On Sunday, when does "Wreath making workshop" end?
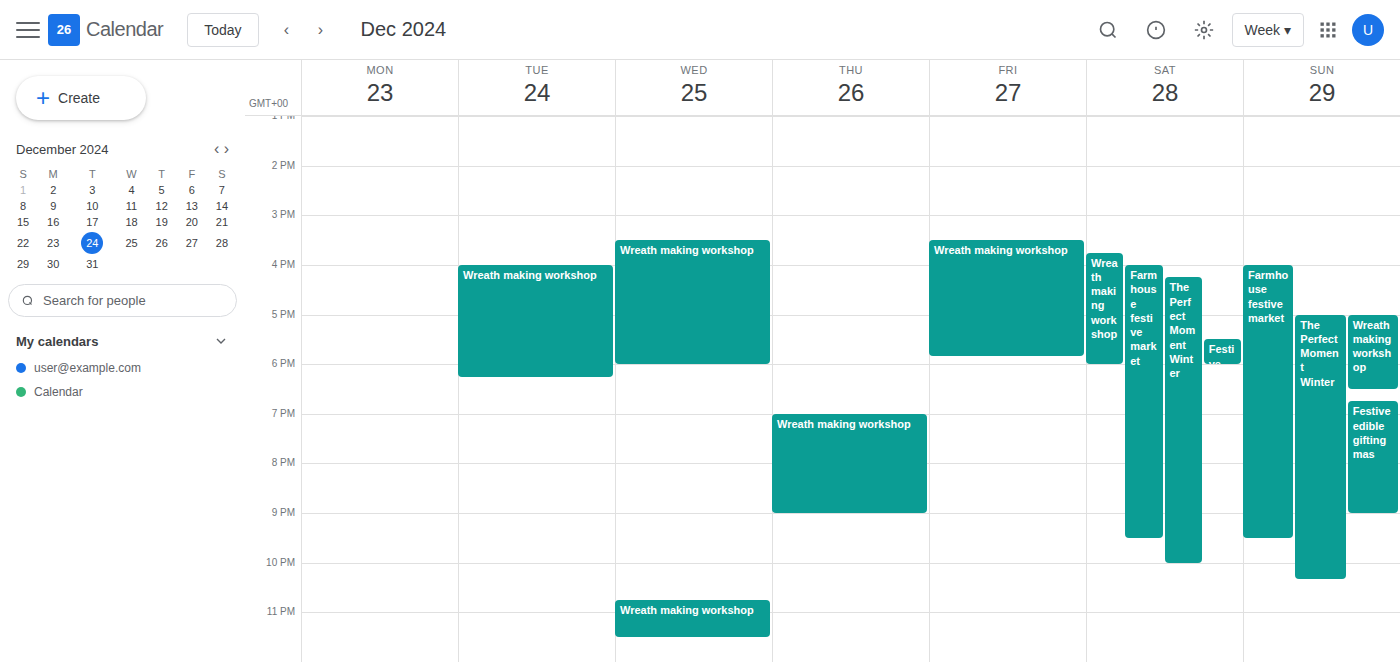
6:30 PM